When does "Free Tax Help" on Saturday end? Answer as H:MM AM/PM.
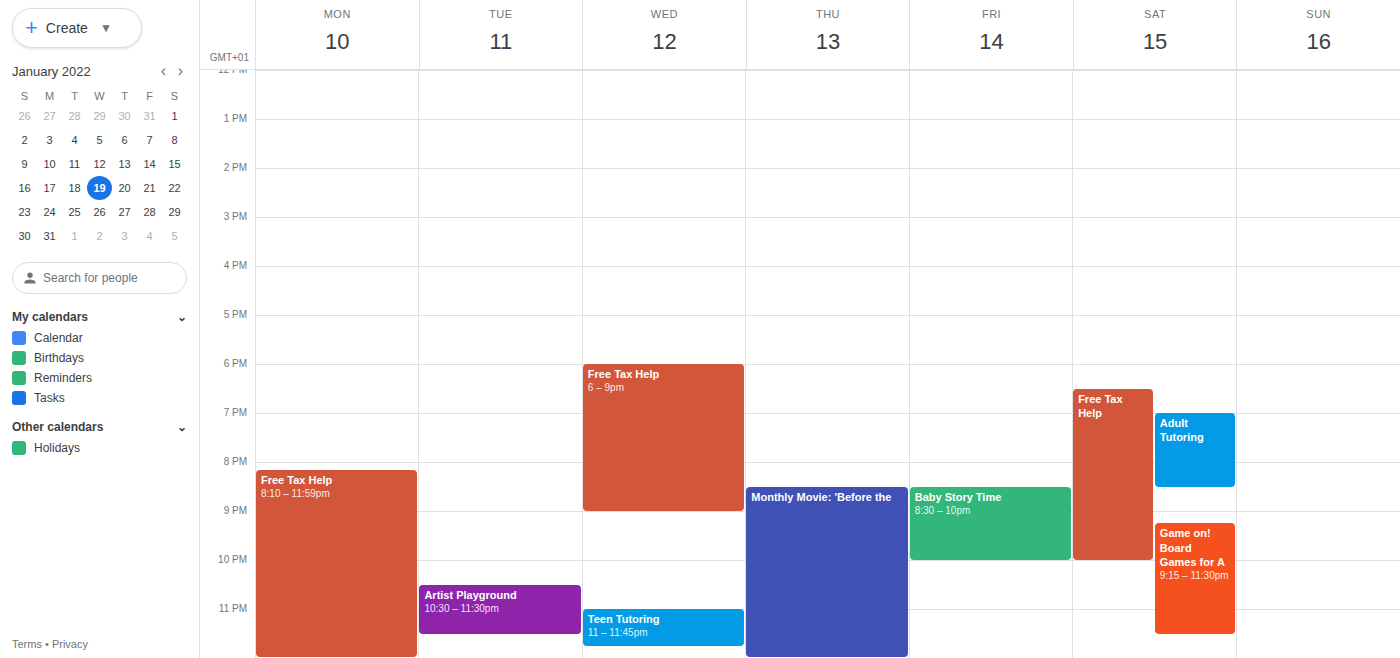
10:00 PM